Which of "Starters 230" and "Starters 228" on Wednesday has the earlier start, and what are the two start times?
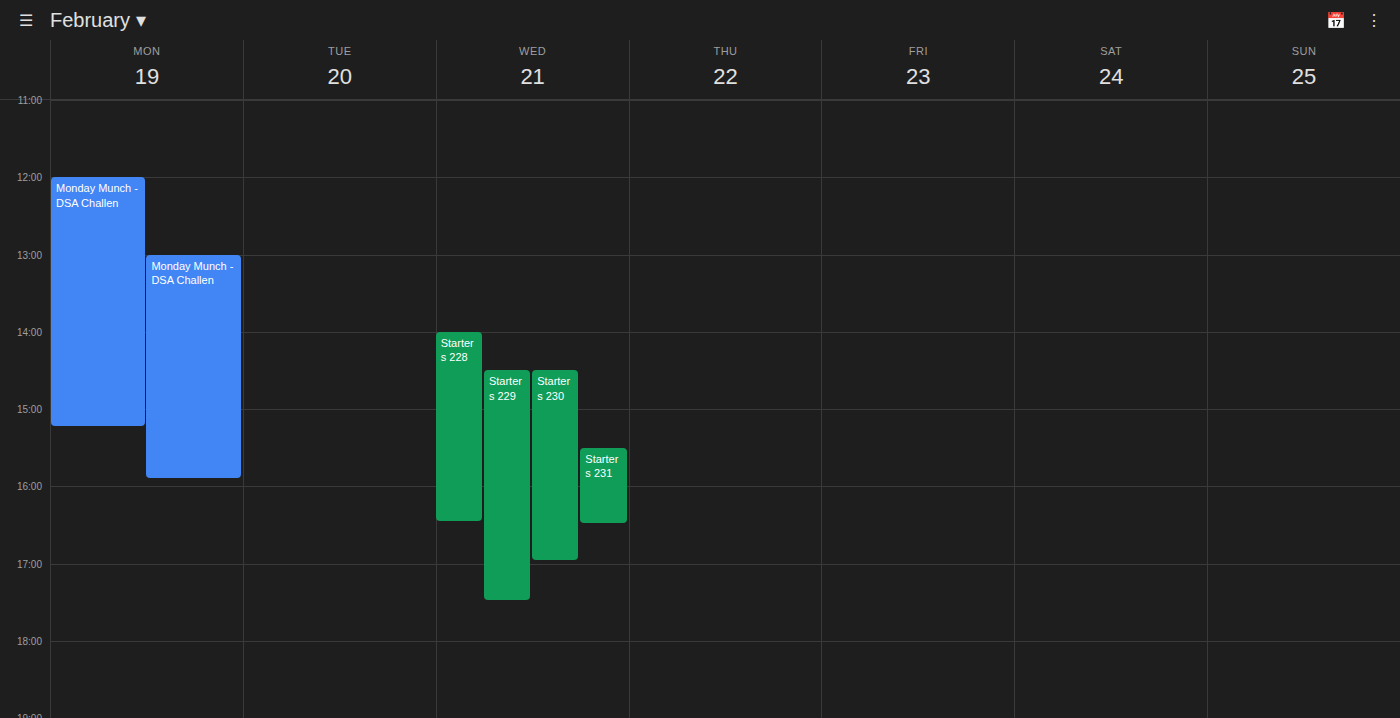
"Starters 228" 2:00 PM; "Starters 230" 2:30 PM.